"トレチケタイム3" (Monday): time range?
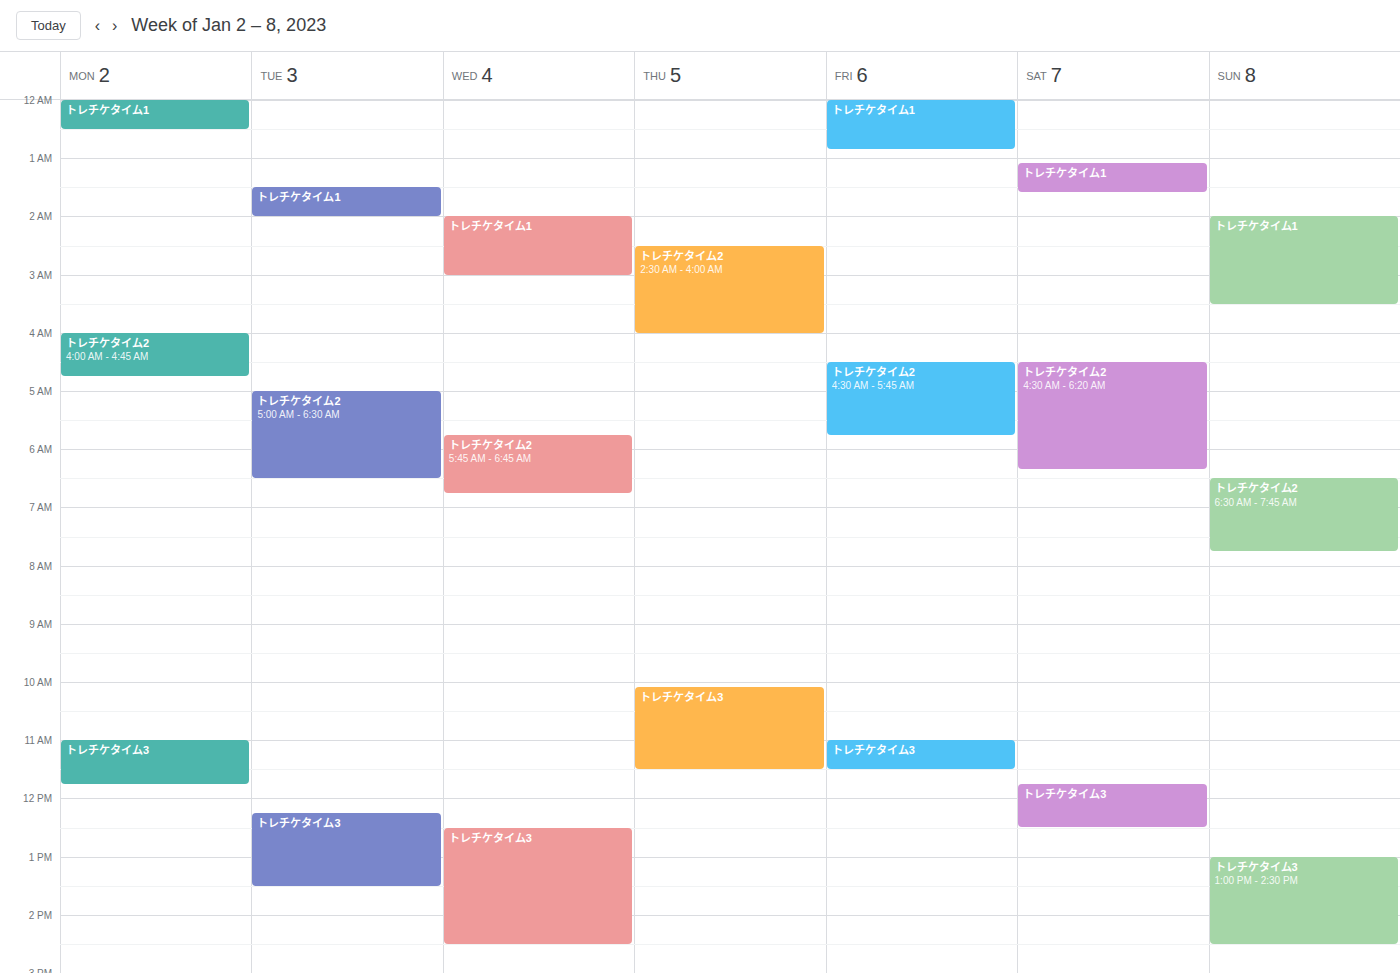
11:00 to 11:45